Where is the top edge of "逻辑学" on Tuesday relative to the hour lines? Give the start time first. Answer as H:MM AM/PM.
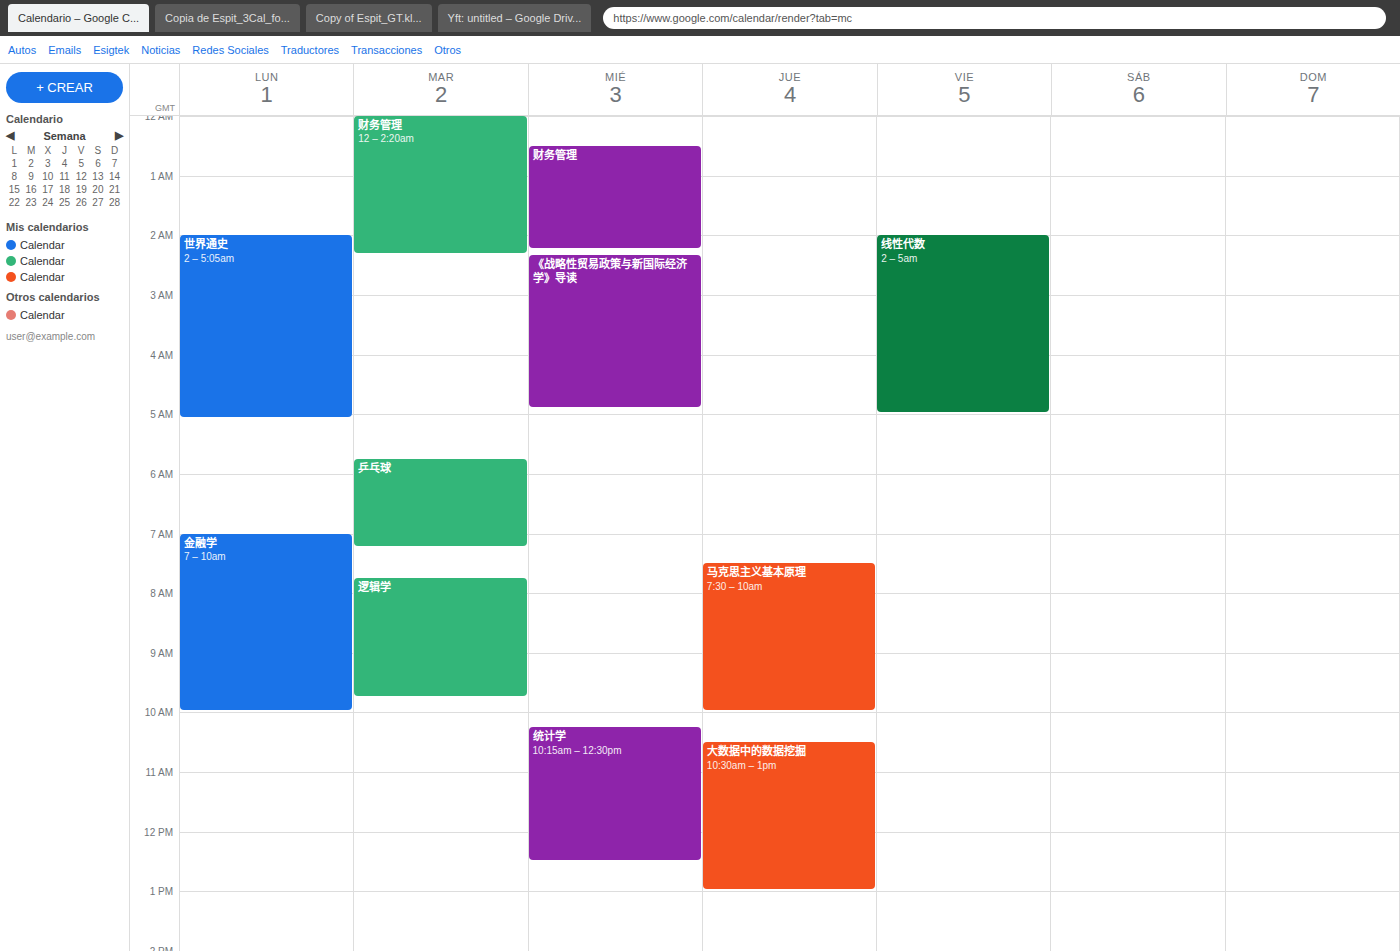
7:45 AM -- neither: three quarters of the way from the 7 AM line to the 8 AM line.